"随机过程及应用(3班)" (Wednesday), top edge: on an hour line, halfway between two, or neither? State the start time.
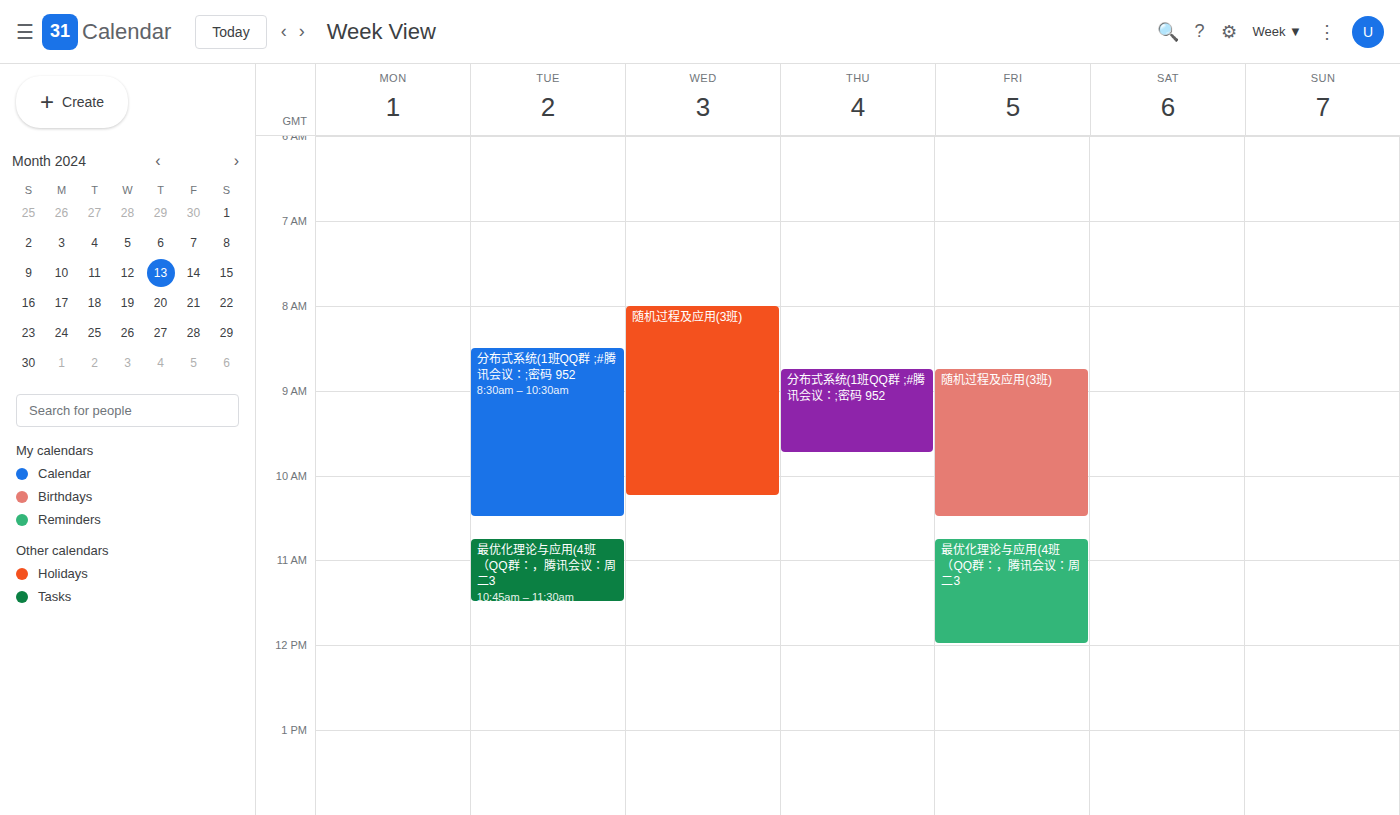
8:00 AM -- exactly on the 8 AM line.